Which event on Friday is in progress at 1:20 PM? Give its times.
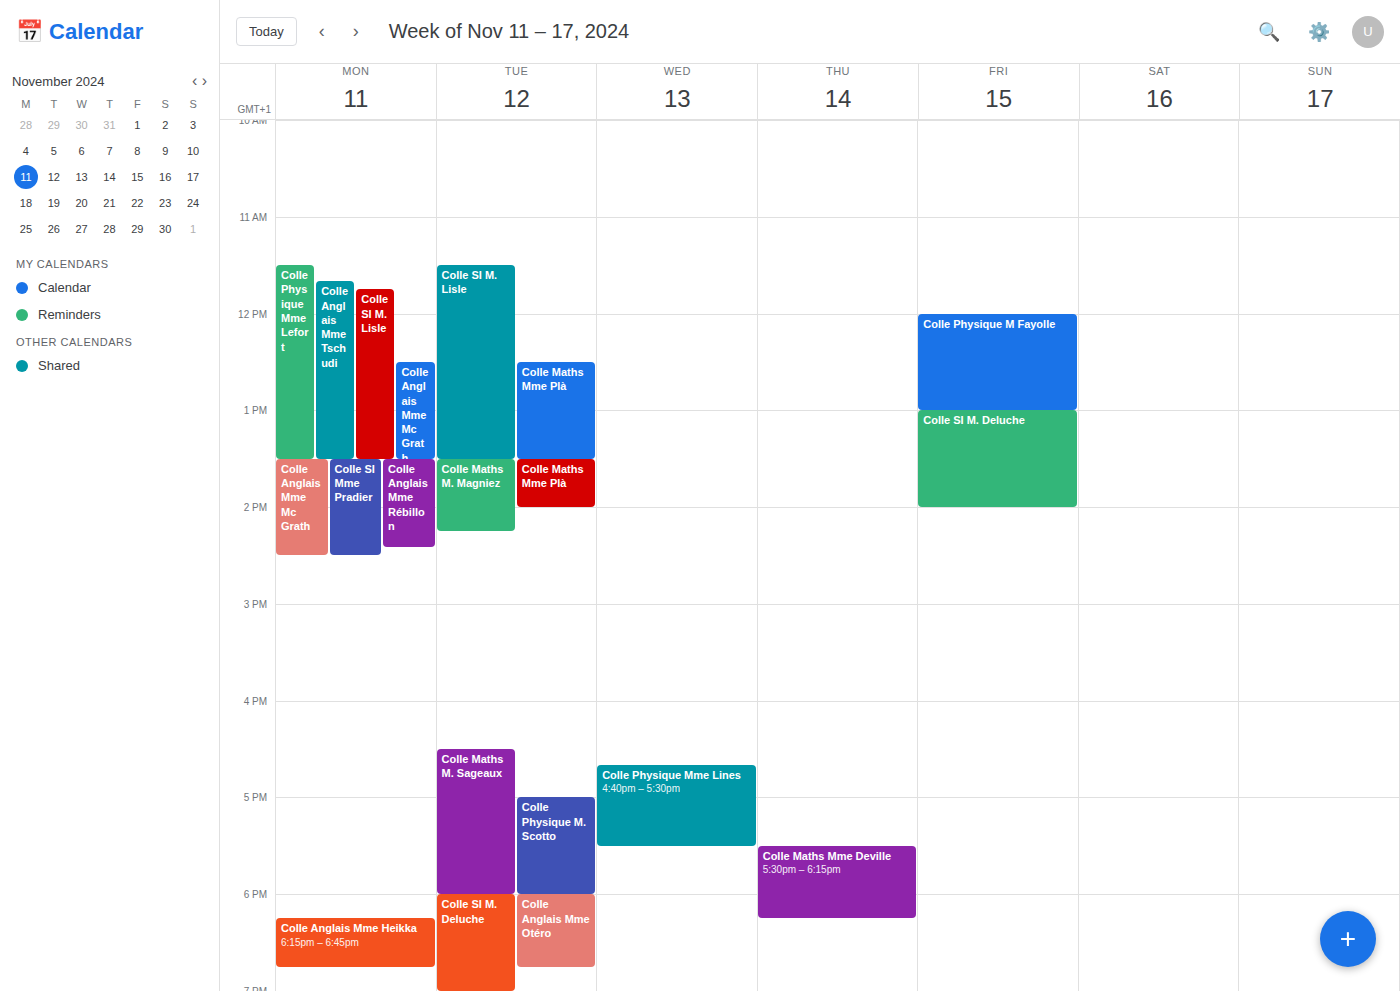
"Colle SI M. Deluche", 1:00 PM to 2:00 PM